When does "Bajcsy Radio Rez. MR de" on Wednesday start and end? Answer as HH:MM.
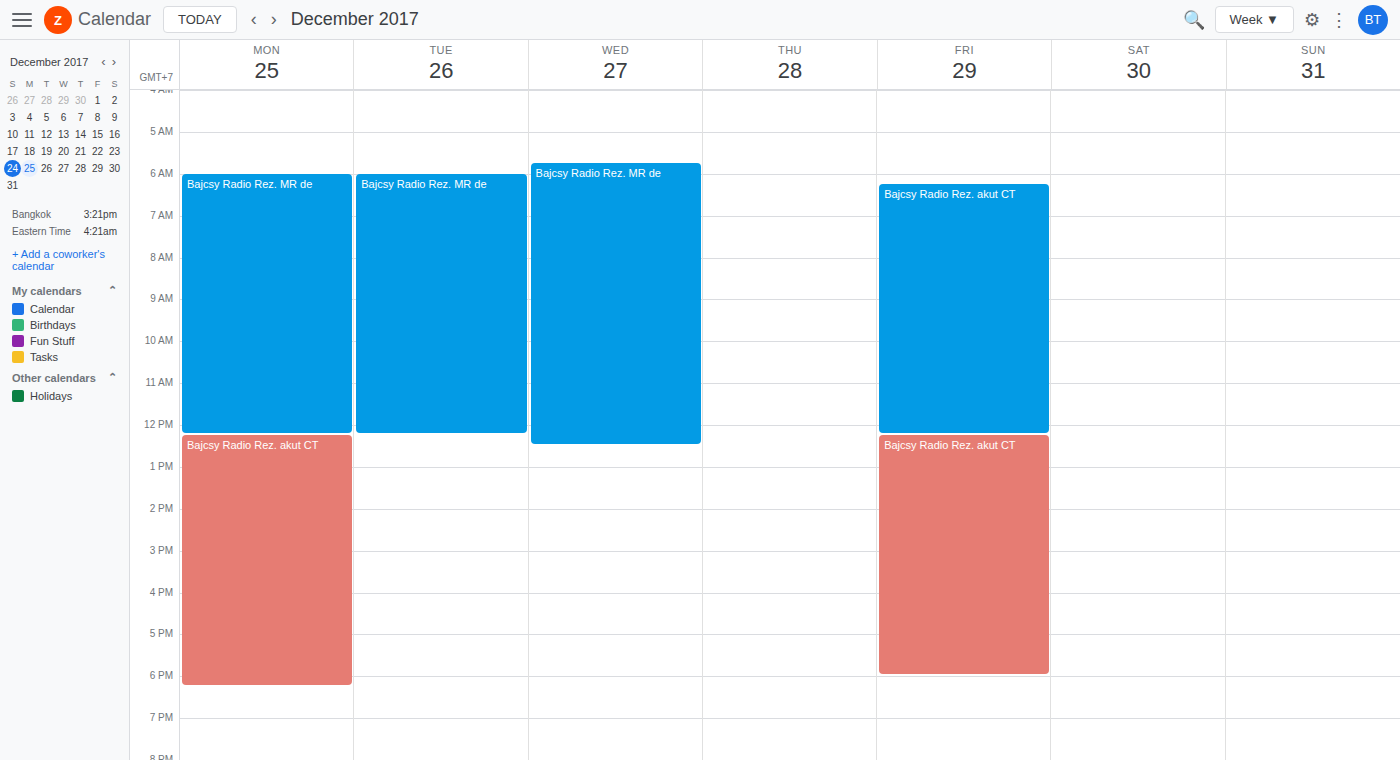
05:45 to 12:30